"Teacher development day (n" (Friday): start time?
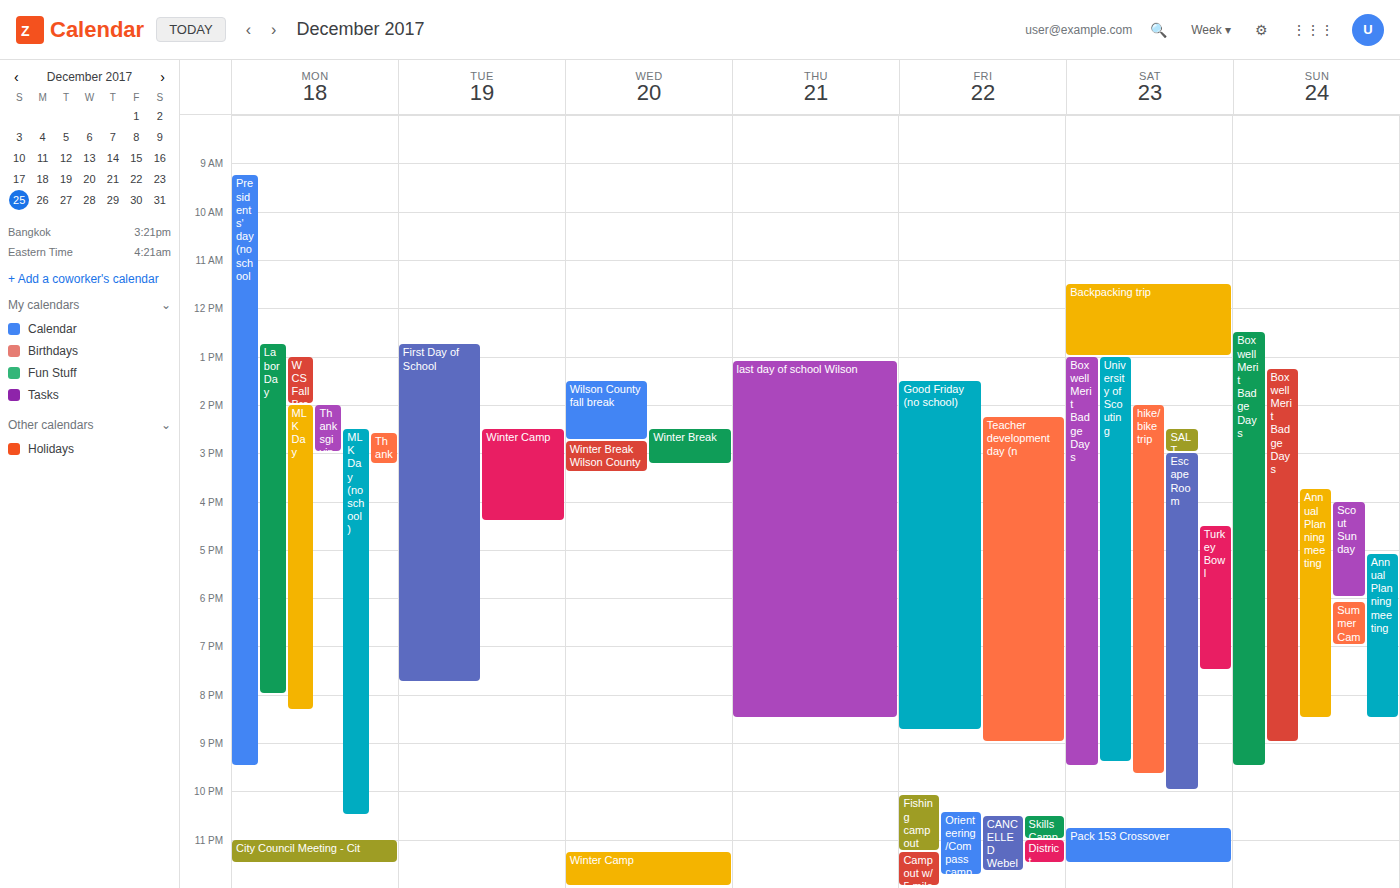
2:15 PM